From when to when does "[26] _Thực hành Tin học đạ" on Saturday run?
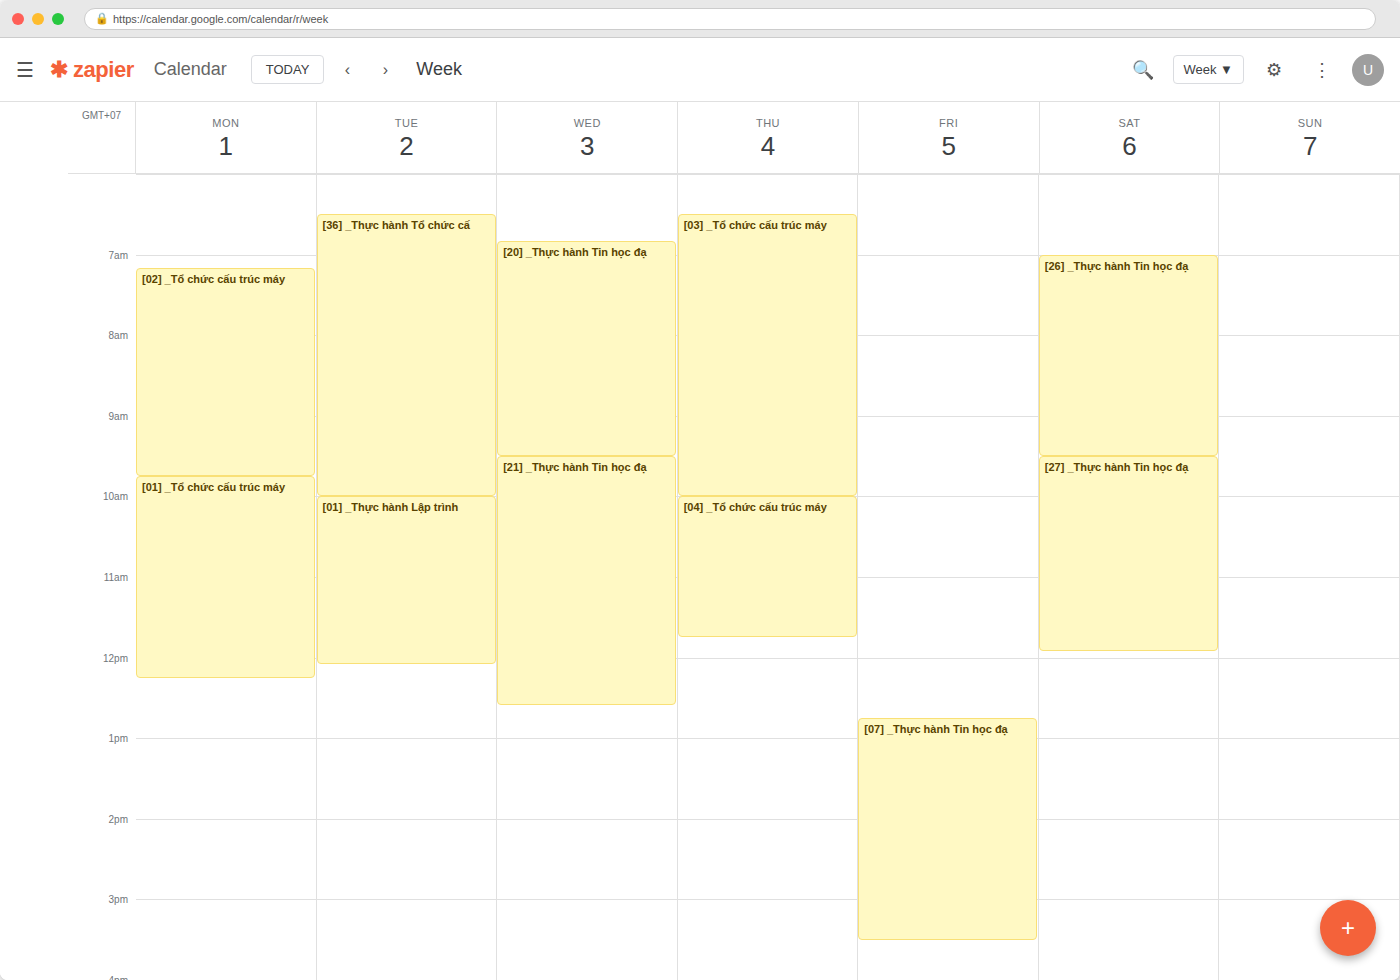
7:00 AM to 9:30 AM